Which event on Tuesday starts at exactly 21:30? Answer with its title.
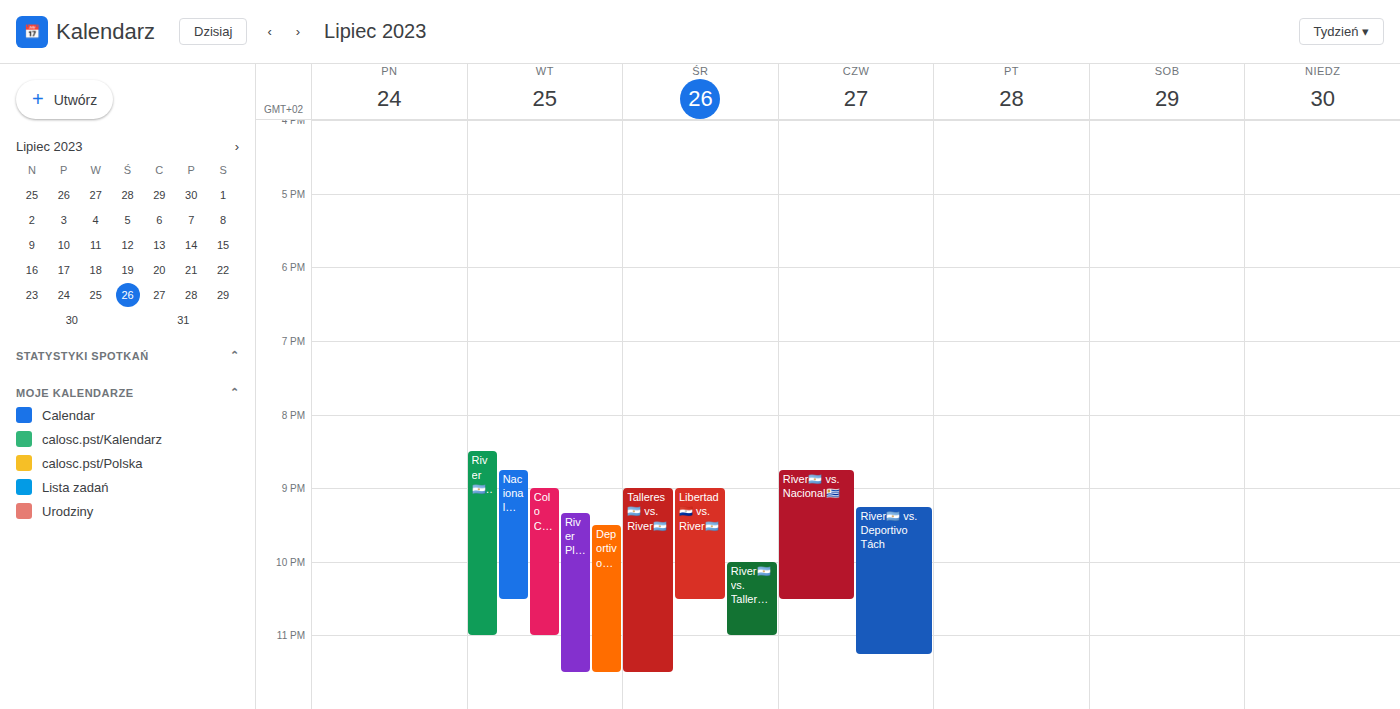
"Deportivo Táchira🇻🇪 vs. Ri"